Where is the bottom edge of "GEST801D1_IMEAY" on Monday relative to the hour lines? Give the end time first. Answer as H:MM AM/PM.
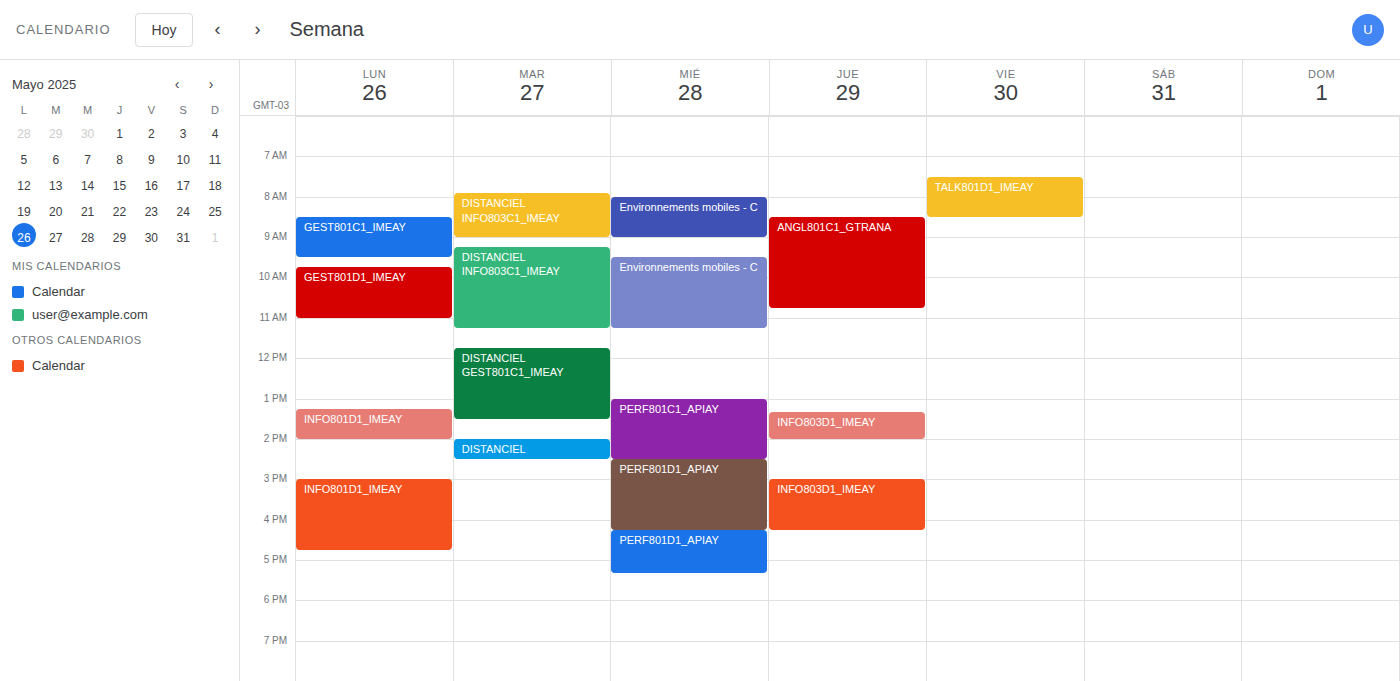
11:00 AM -- exactly on the 11 AM line.